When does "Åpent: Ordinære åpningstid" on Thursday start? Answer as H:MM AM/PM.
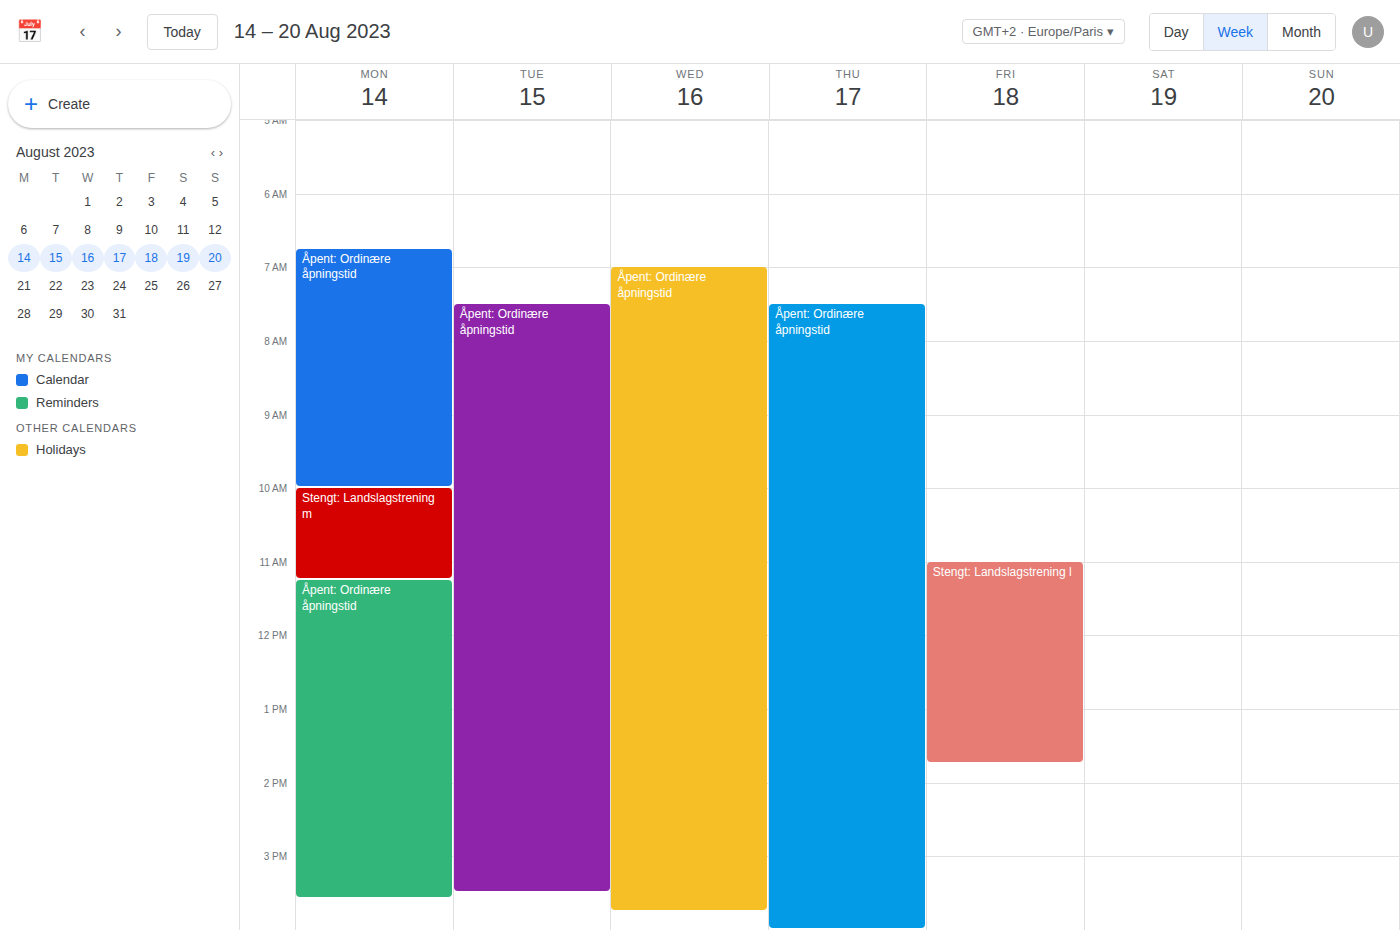
7:30 AM